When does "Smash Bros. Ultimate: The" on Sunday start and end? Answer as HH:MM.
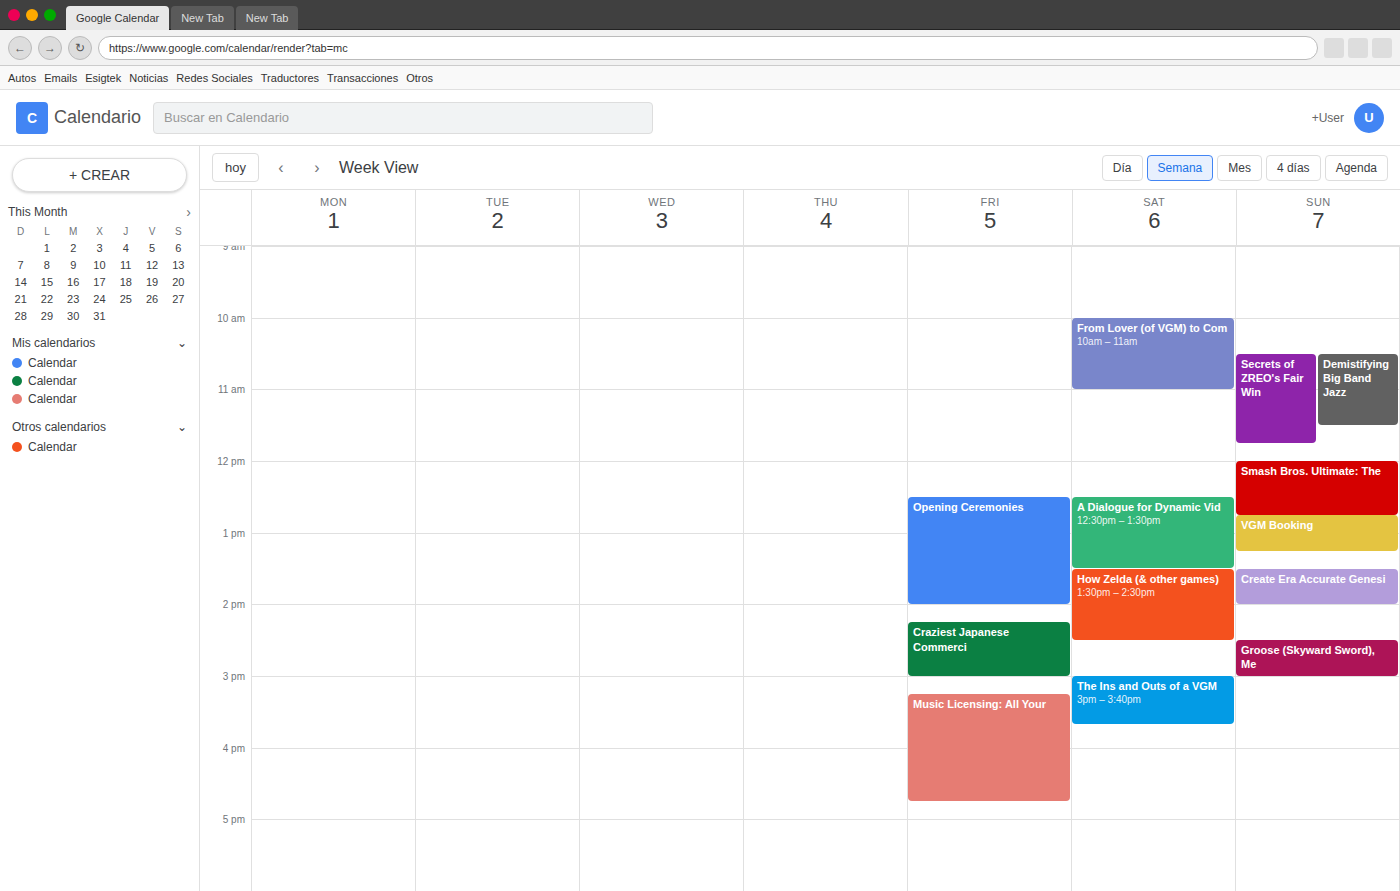
12:00 to 12:45